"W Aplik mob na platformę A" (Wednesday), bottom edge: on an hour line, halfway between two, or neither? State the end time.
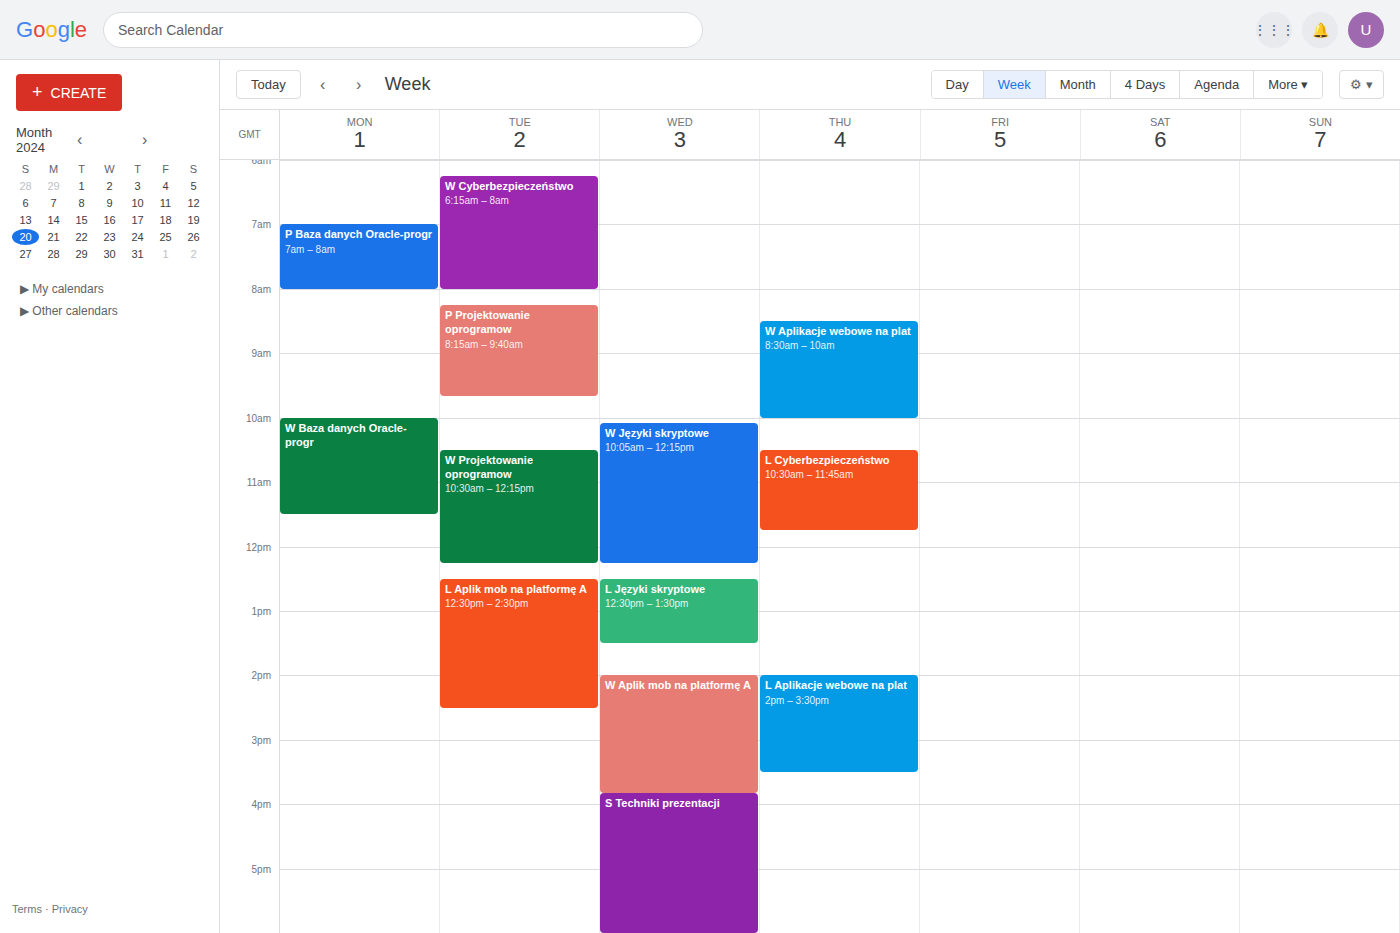
3:50 PM -- neither: 50 minutes below the 3 PM line and 10 minutes above the 4 PM line.